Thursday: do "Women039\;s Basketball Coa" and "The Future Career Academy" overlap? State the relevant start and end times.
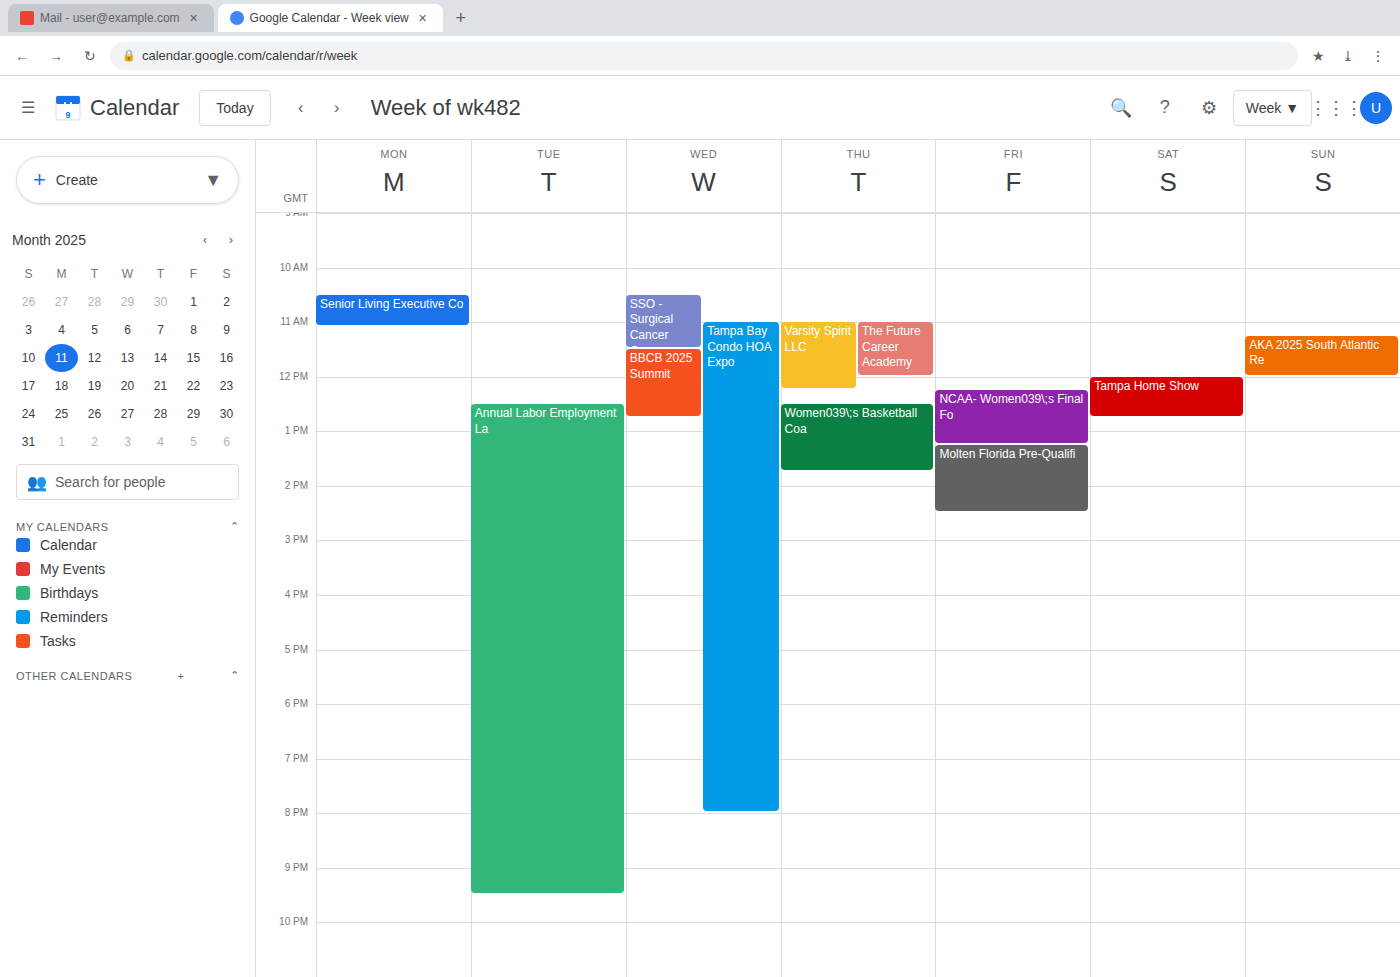
"The Future Career Academy" ends at 12:00 PM and "Women039\;s Basketball Coa" starts at 12:30 PM -- no overlap.